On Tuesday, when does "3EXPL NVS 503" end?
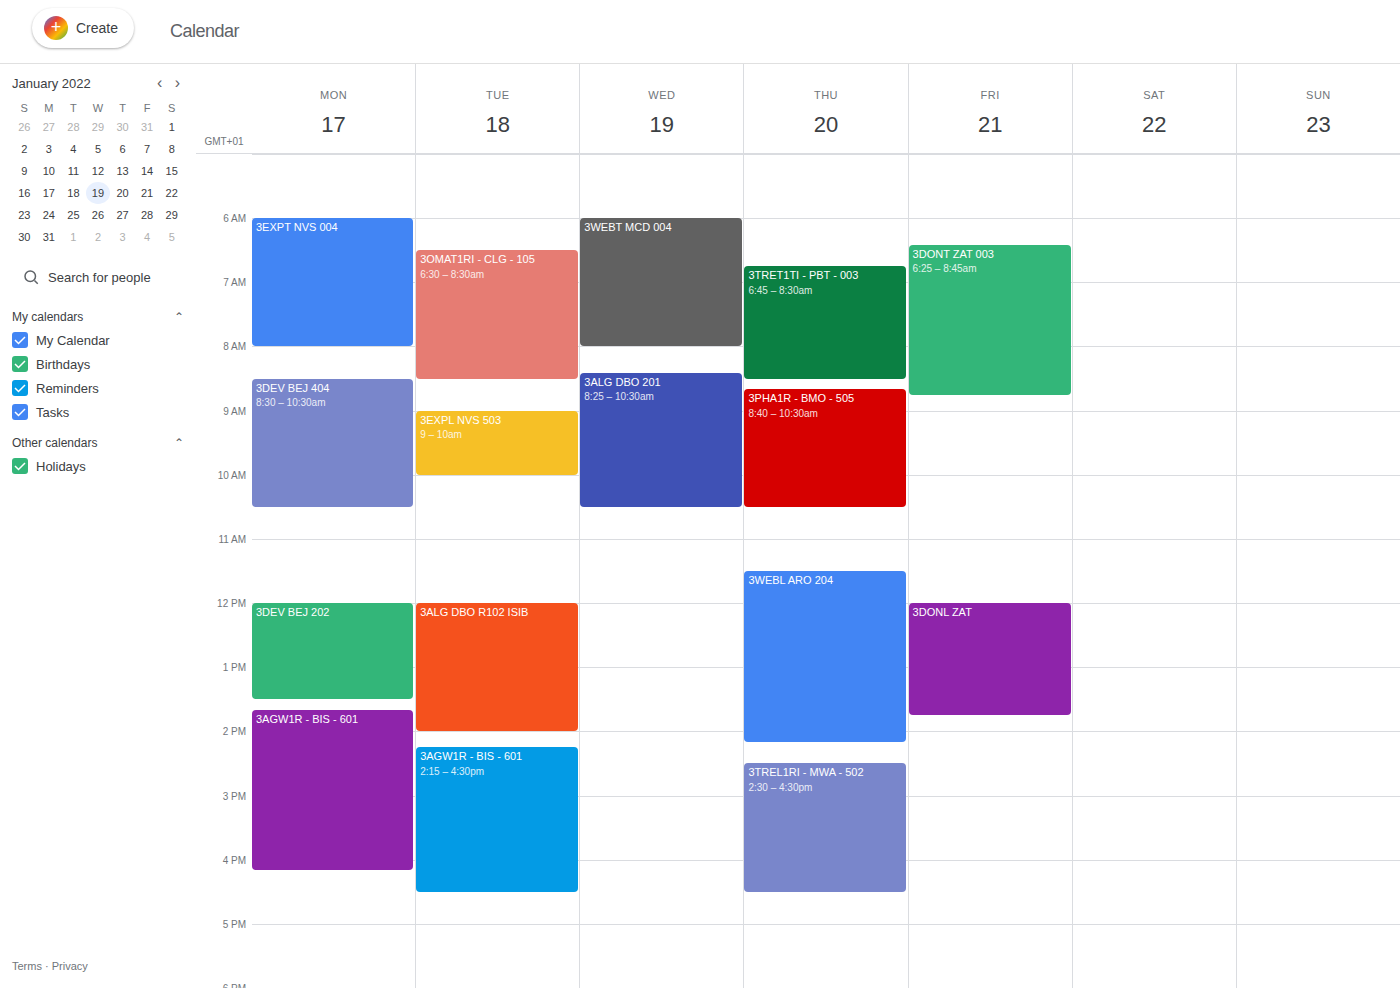
10:00 AM